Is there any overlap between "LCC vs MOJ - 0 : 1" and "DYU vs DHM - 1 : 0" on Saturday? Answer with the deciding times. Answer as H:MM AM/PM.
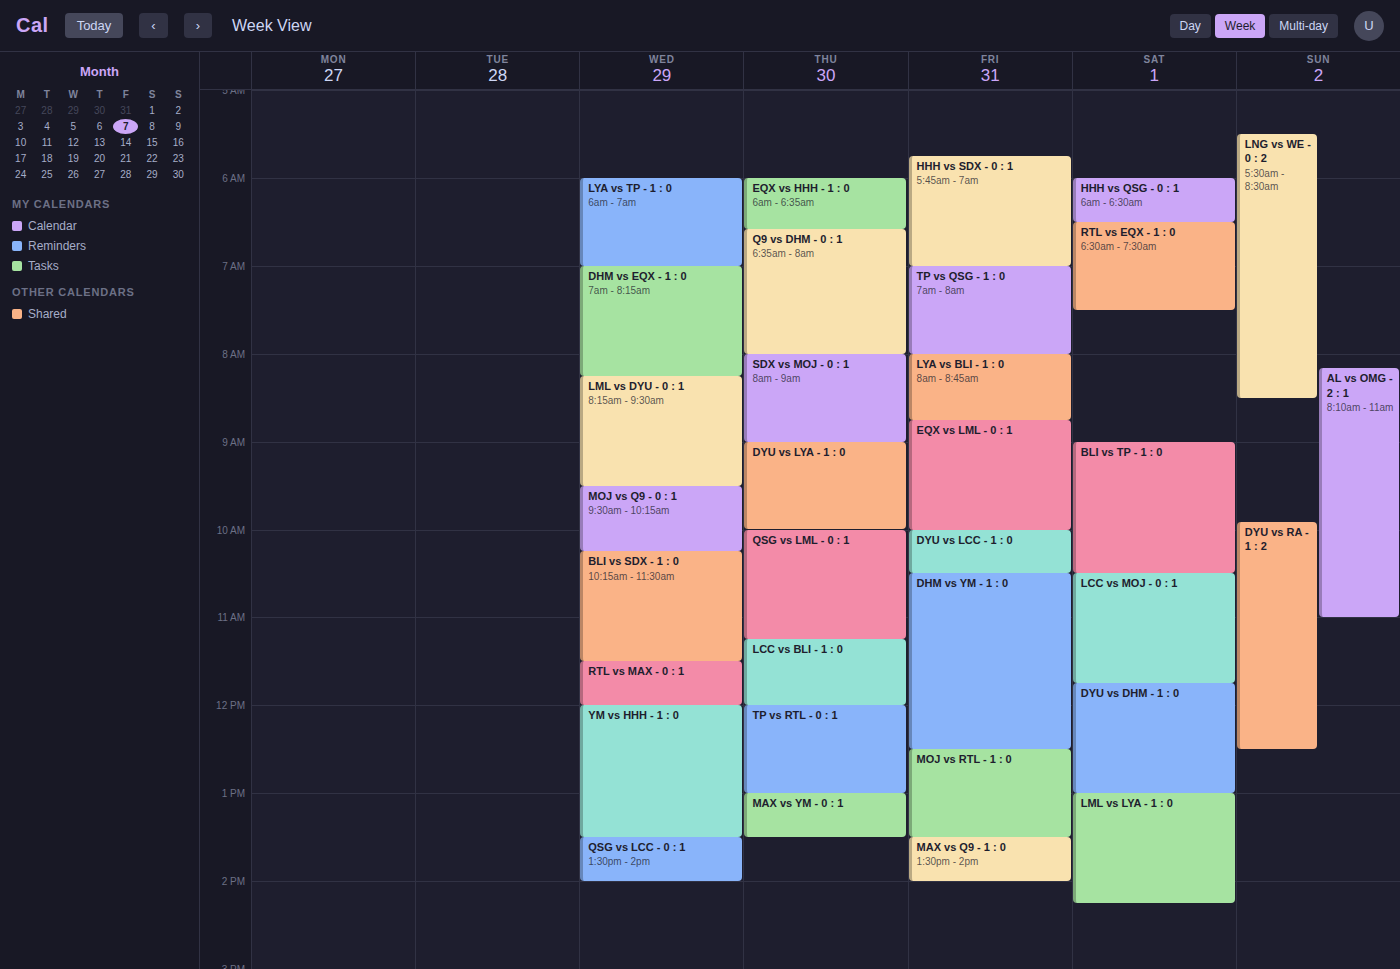
"LCC vs MOJ - 0 : 1" ends at 11:45 AM, exactly when "DYU vs DHM - 1 : 0" starts -- they touch but do not overlap.